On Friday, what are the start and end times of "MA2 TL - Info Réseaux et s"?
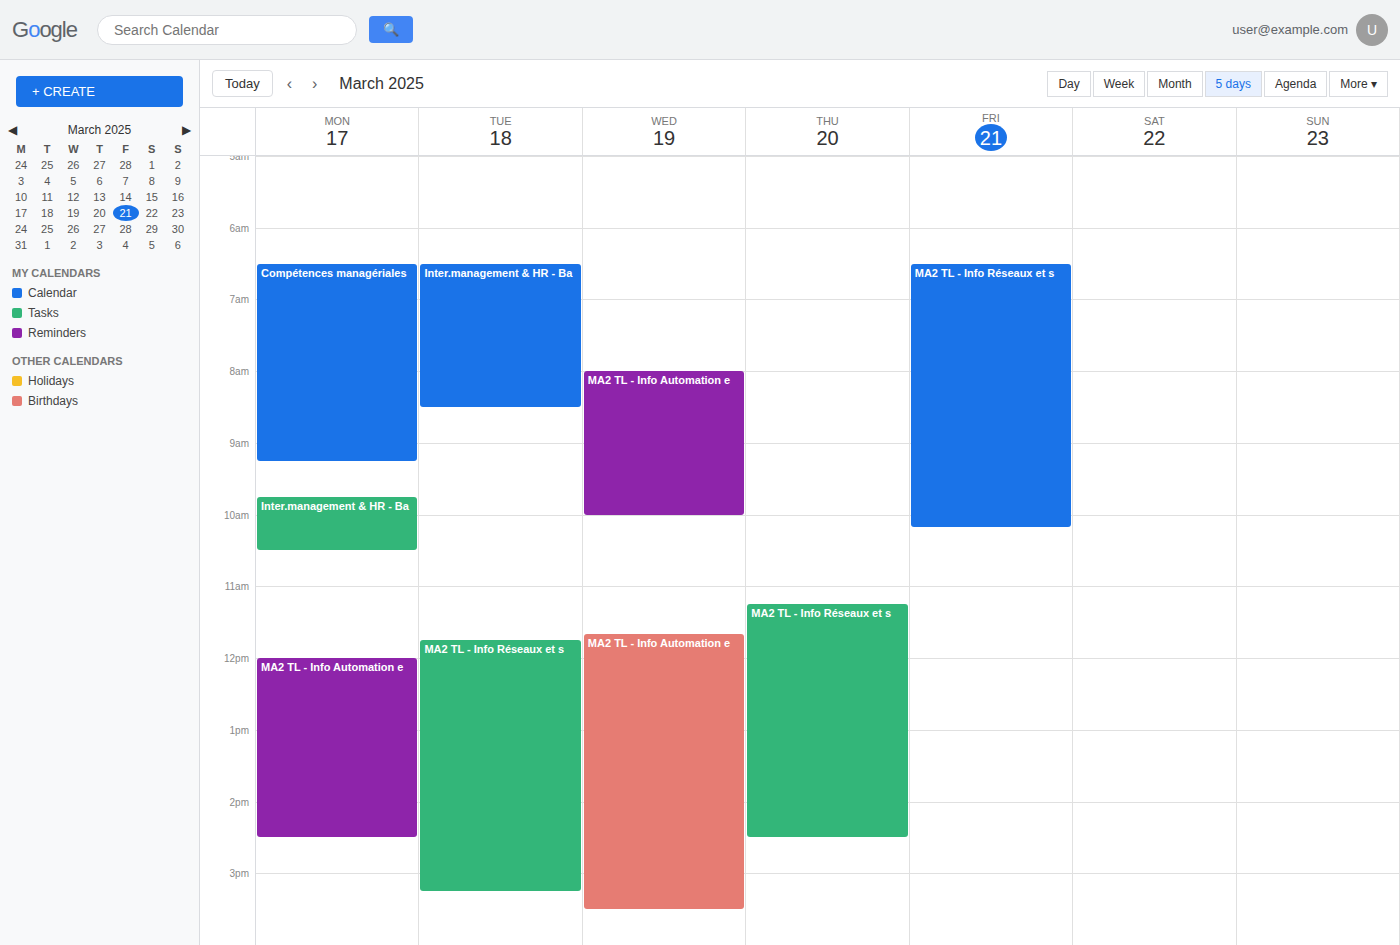
6:30 AM to 10:10 AM